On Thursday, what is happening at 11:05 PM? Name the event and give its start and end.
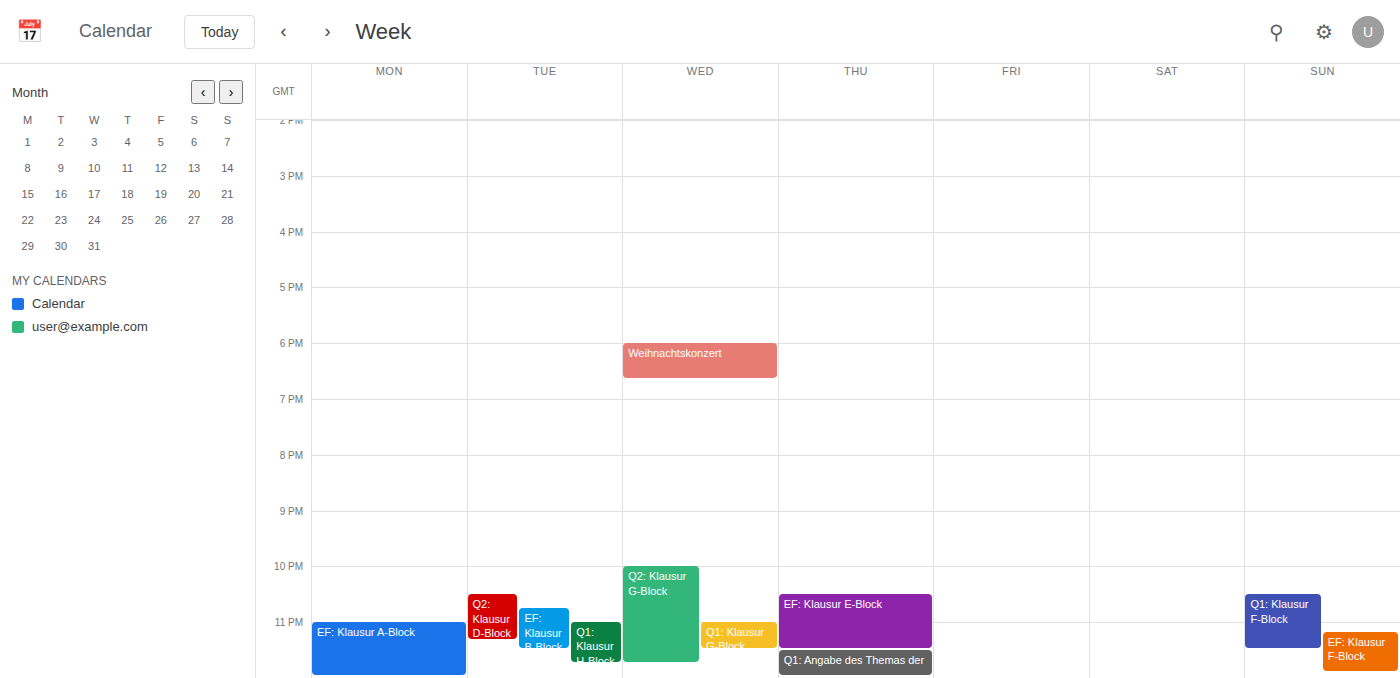
"EF: Klausur E-Block", 10:30 PM to 11:30 PM